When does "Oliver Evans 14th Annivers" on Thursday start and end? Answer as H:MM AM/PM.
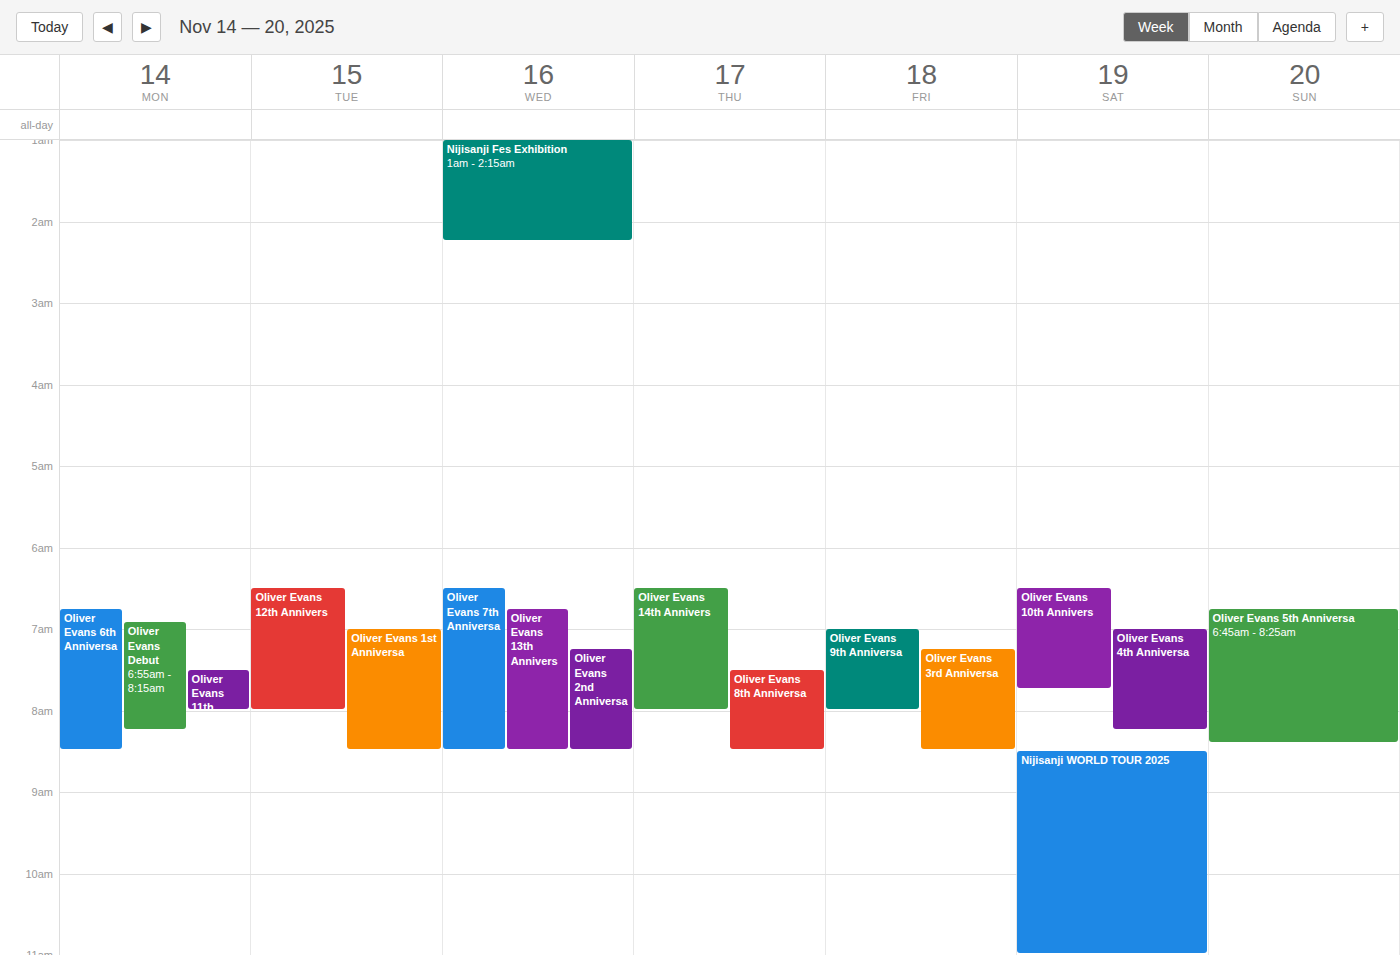
6:30 AM to 8:00 AM